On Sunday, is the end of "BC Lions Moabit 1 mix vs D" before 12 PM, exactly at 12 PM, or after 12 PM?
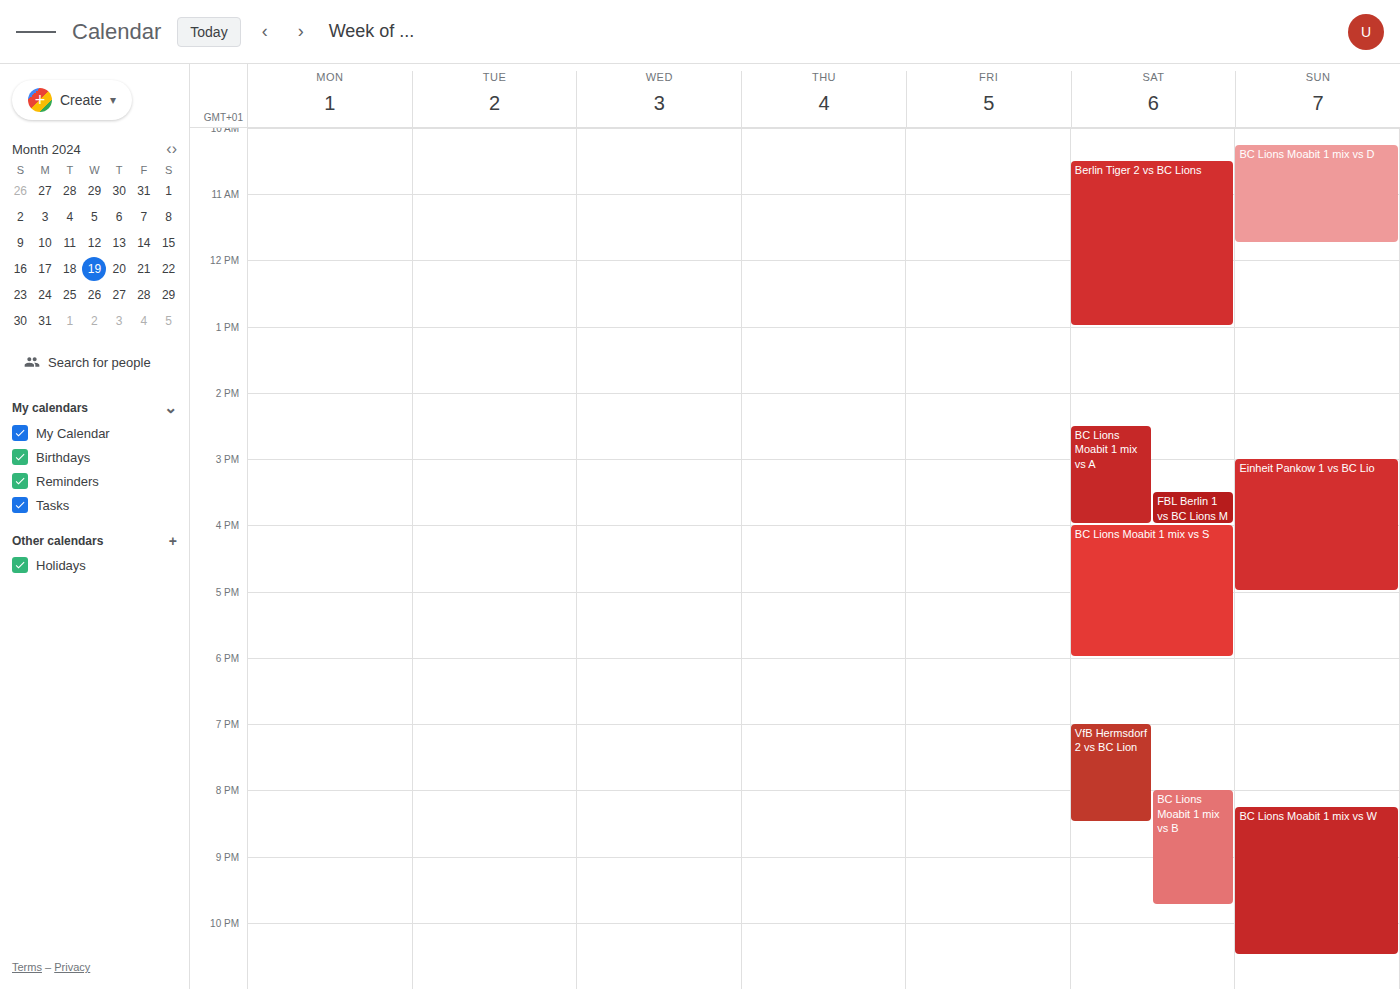
11:45 AM -- before 12 PM, 15 minutes above the 12 PM line.